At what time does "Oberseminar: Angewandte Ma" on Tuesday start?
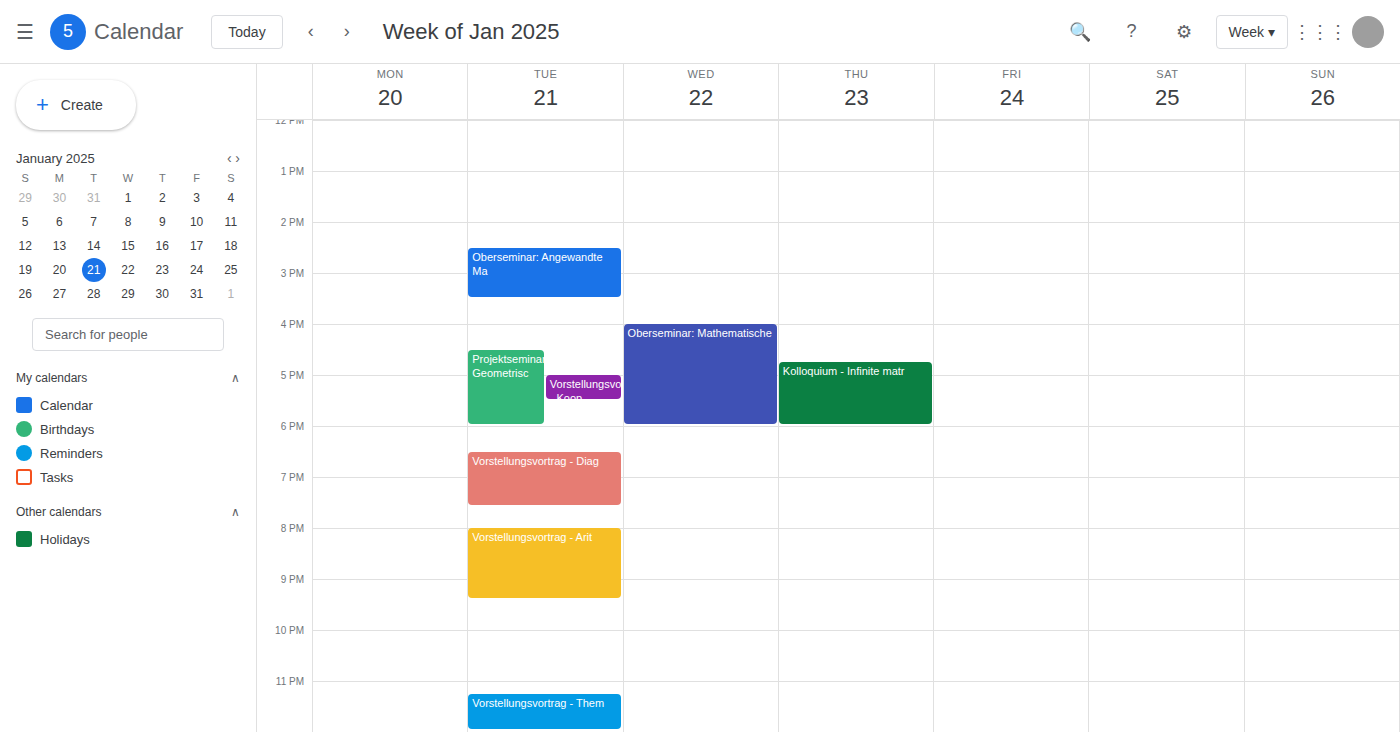
2:30 PM